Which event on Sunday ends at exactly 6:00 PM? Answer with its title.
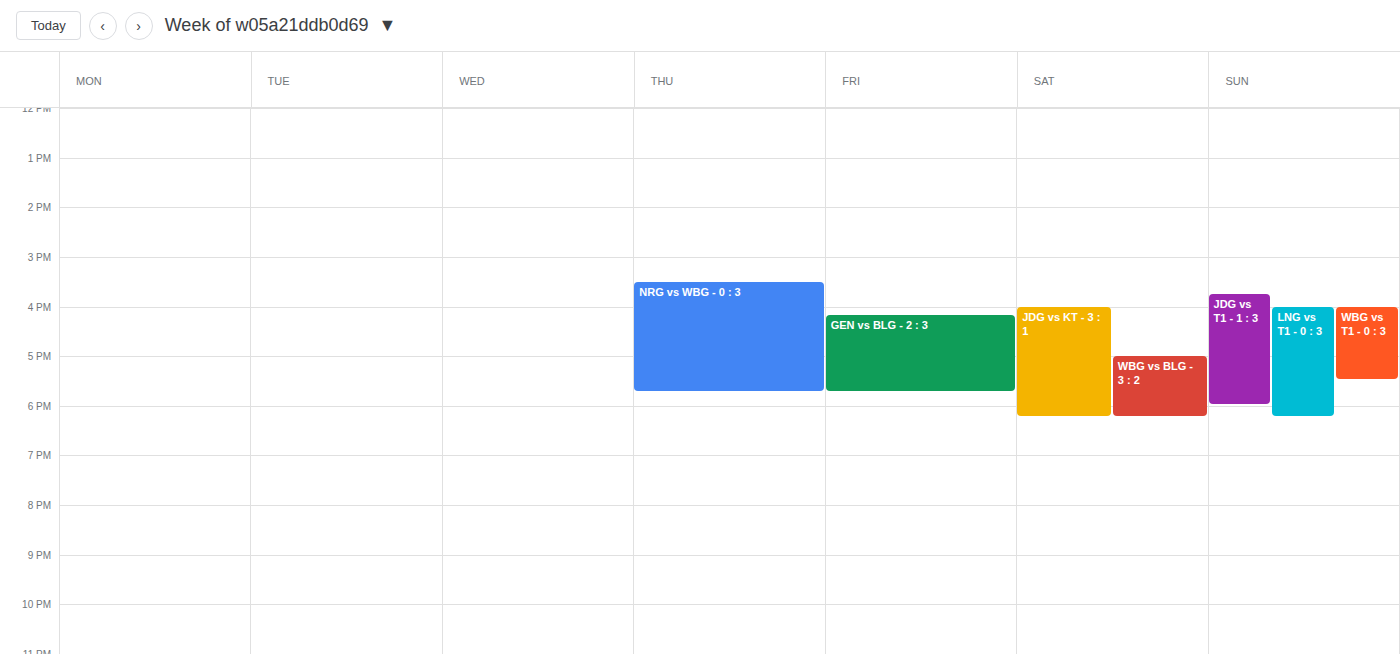
"JDG vs T1 - 1 : 3"